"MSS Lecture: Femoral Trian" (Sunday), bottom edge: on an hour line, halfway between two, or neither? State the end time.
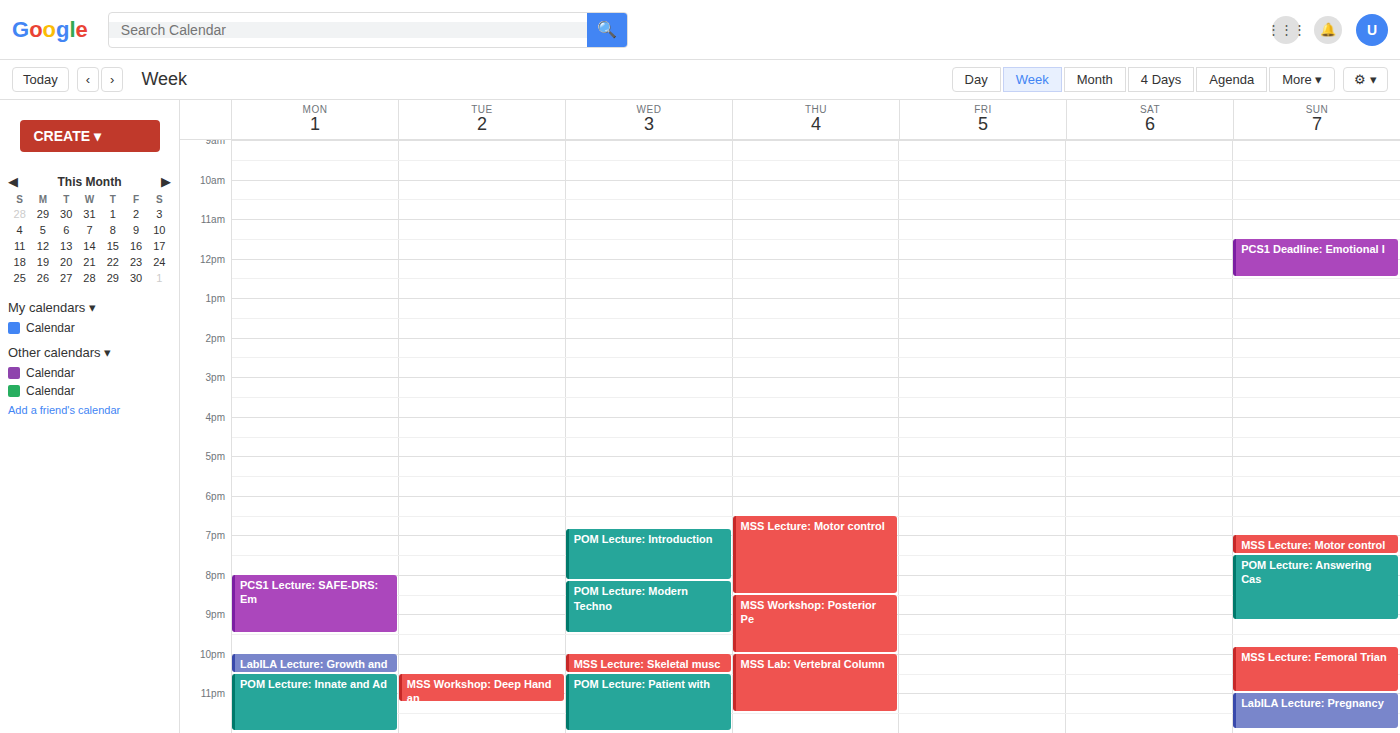
11:00 PM -- exactly on the 11 PM line.